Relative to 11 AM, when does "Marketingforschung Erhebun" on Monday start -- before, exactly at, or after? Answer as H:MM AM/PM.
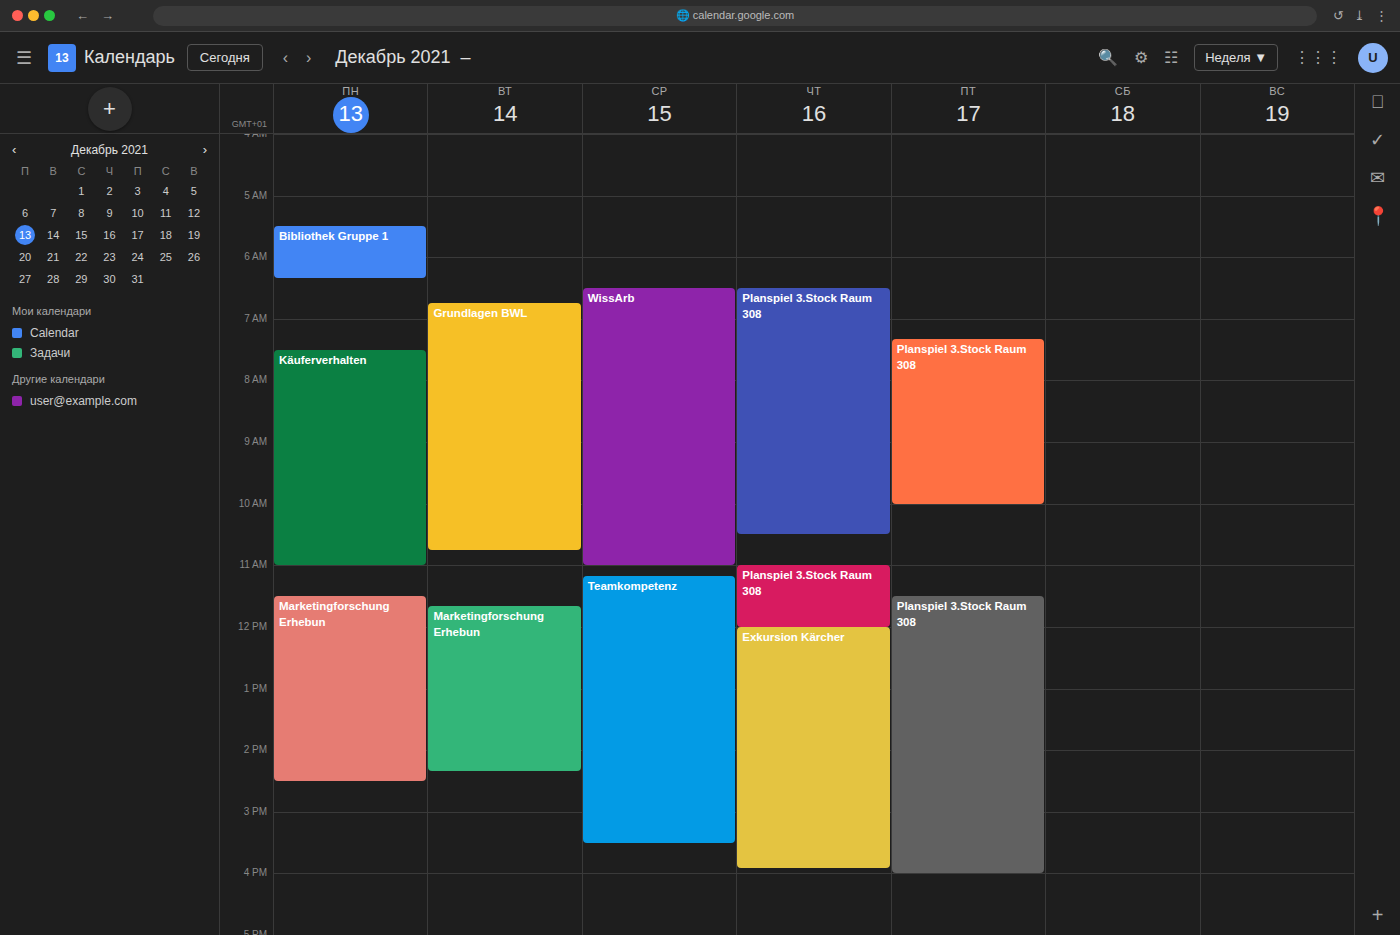
11:30 AM -- after 11 AM, 30 minutes below the 11 AM line.